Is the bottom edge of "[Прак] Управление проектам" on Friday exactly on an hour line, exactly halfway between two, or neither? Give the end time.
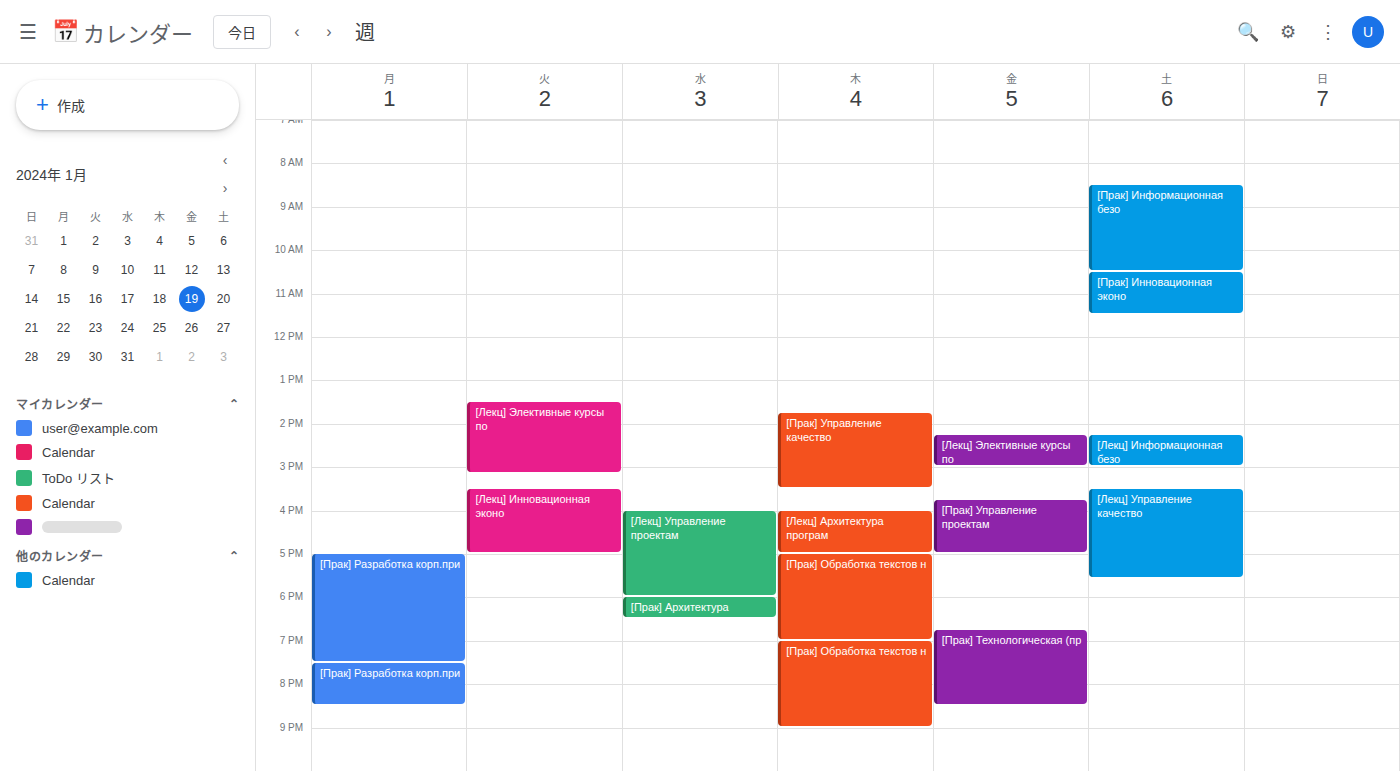
5:00 PM -- exactly on the 5 PM line.